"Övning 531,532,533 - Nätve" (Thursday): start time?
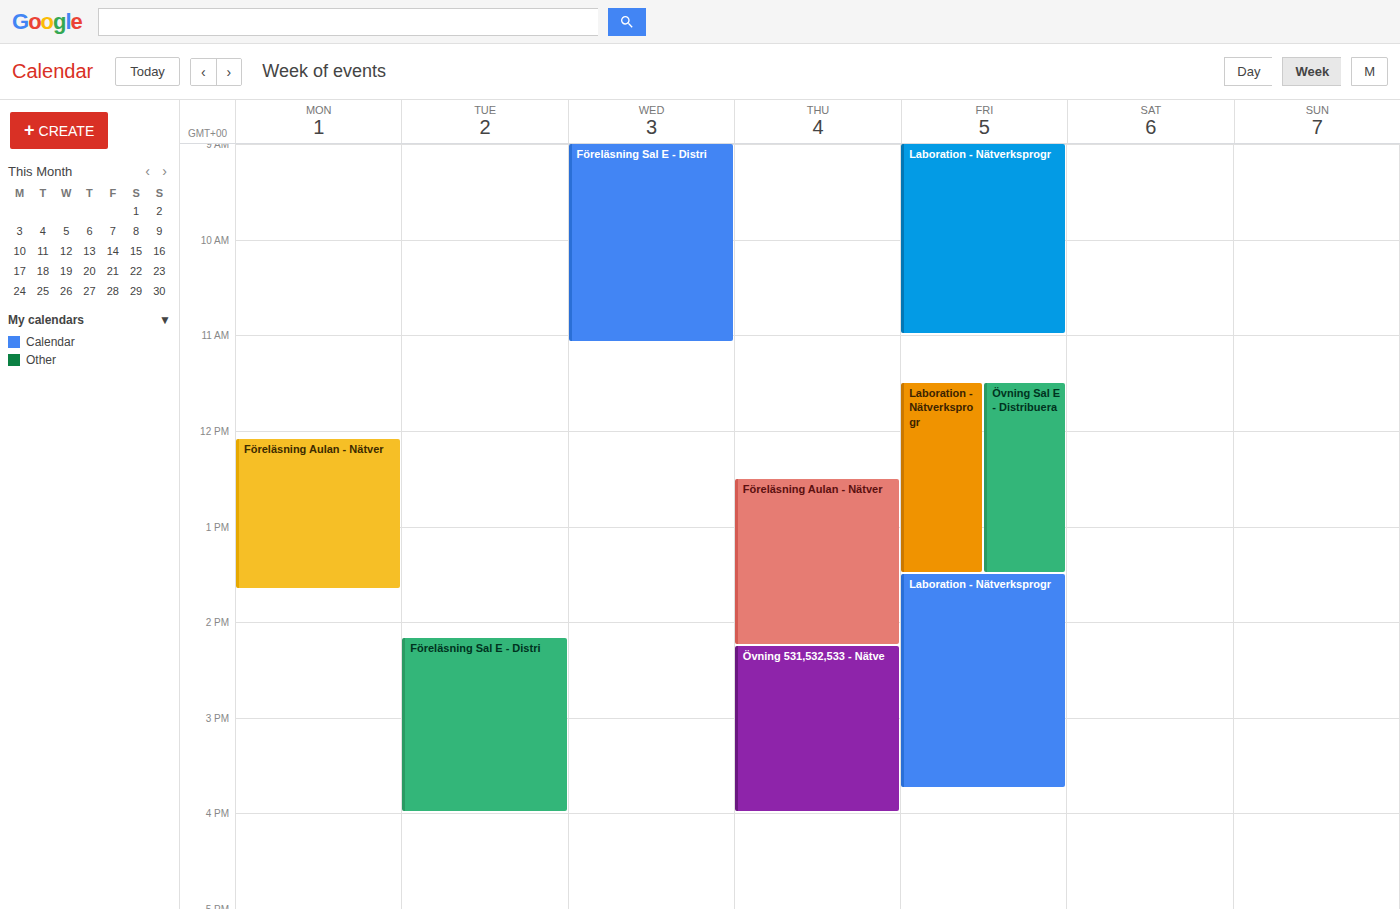
2:15 PM